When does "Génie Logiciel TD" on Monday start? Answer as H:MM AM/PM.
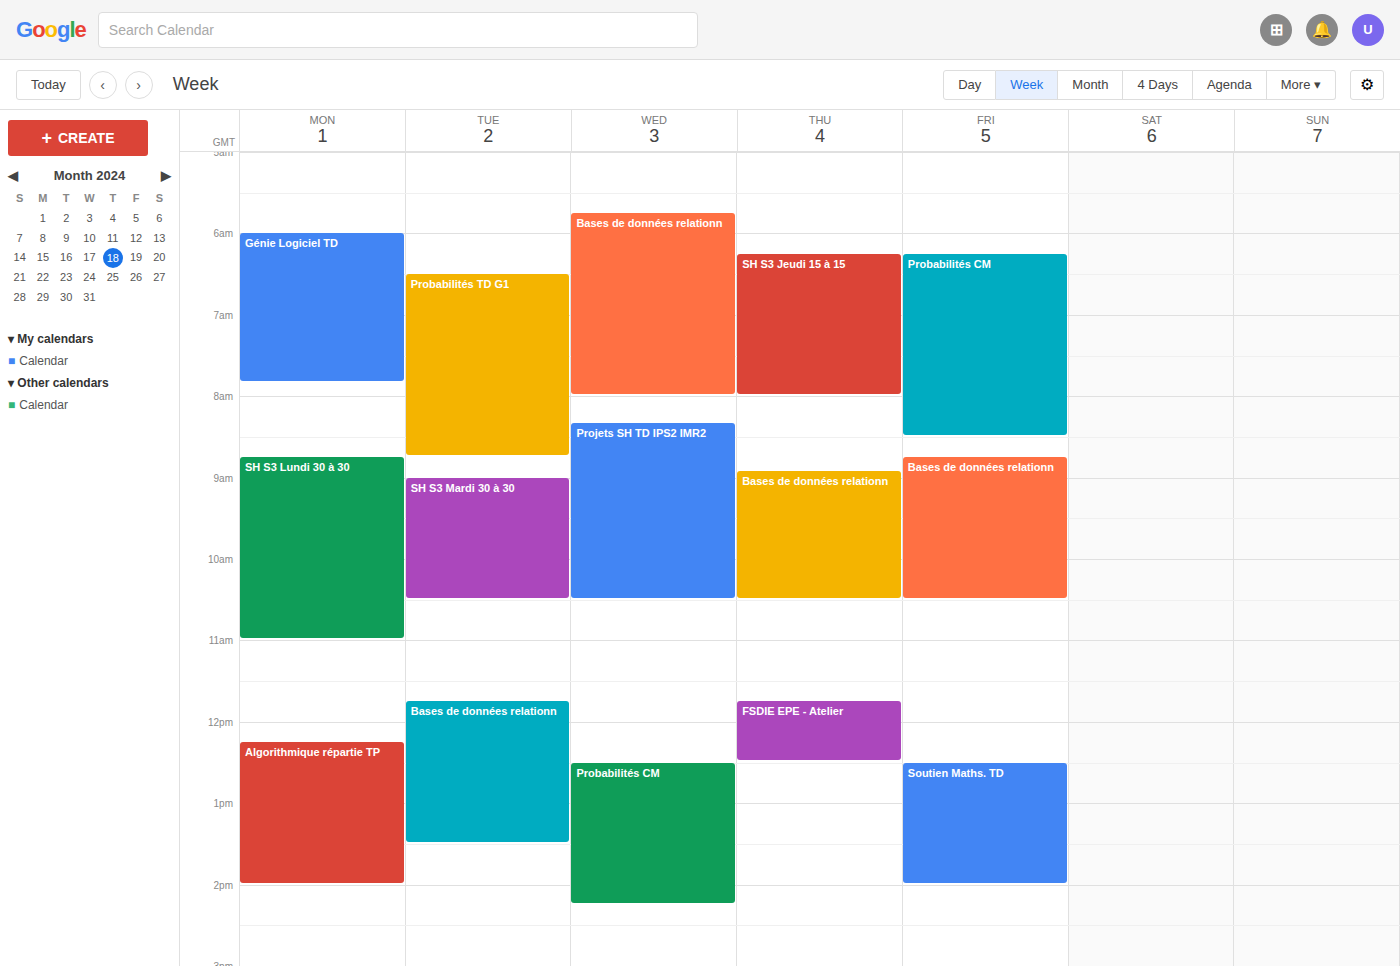
6:00 AM